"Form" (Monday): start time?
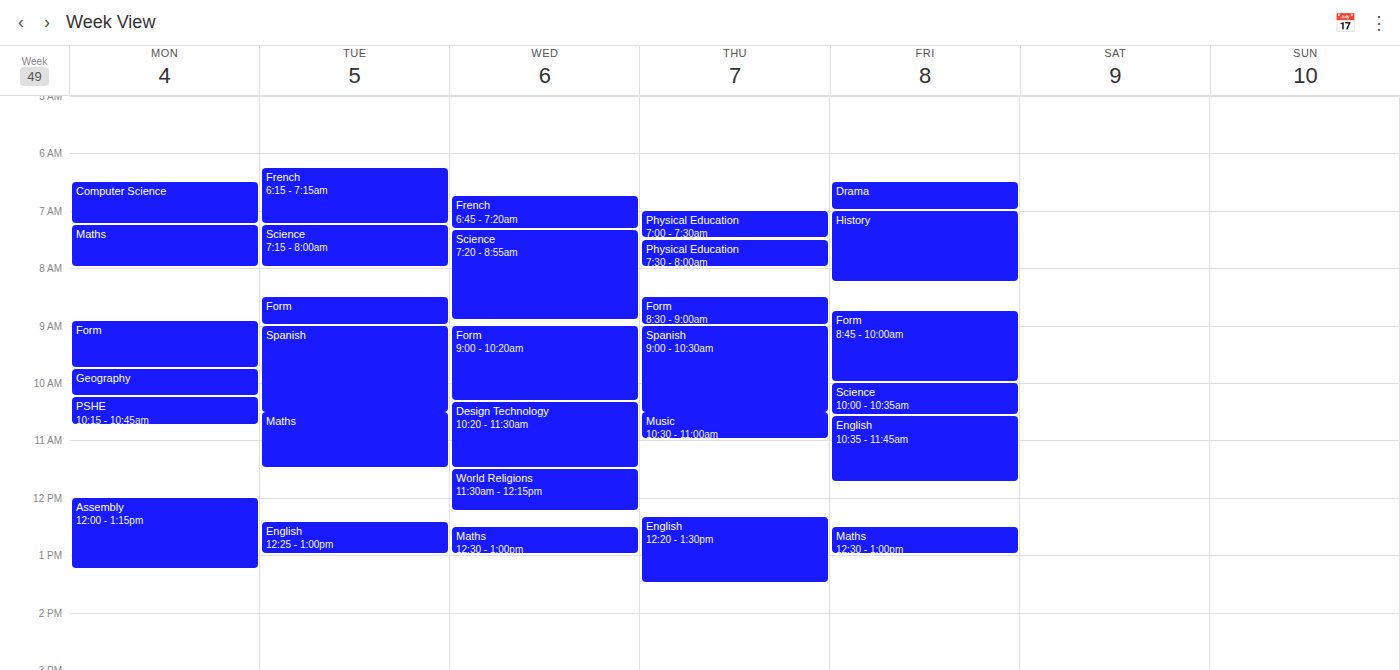
8:55 AM